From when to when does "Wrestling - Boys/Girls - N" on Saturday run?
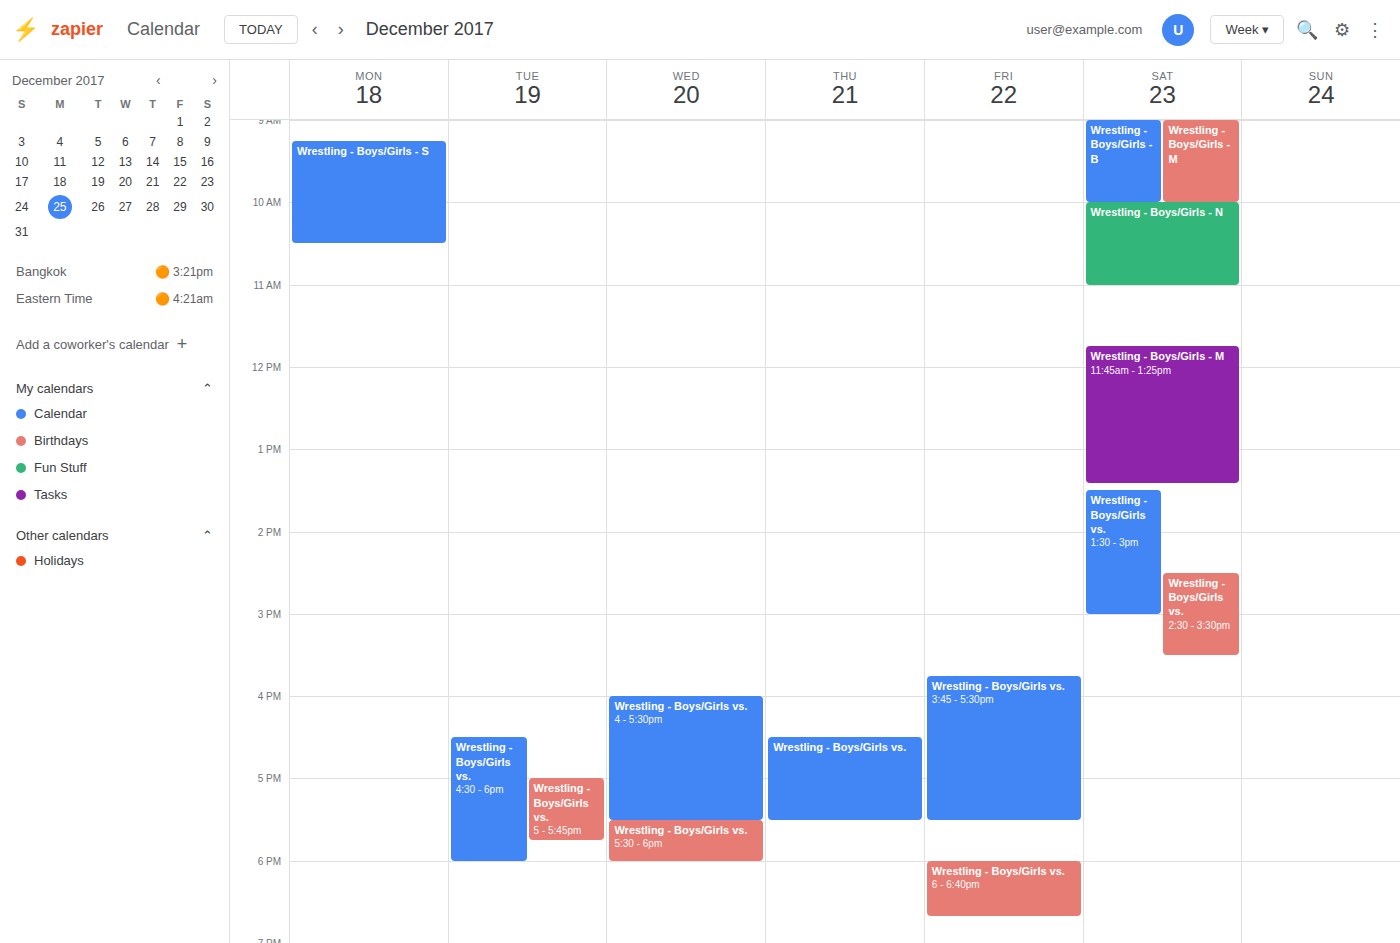
10:00 AM to 11:00 AM